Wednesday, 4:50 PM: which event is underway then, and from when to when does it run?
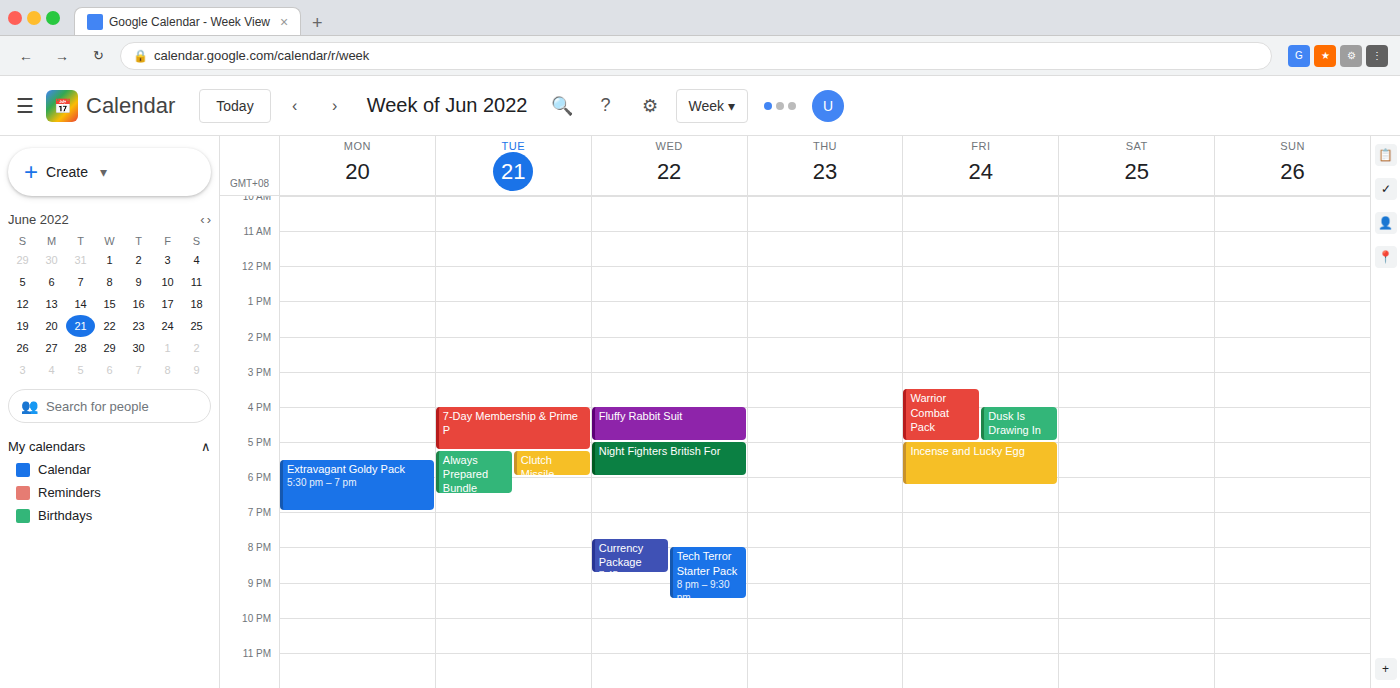
"Fluffy Rabbit Suit", 4:00 PM to 5:00 PM